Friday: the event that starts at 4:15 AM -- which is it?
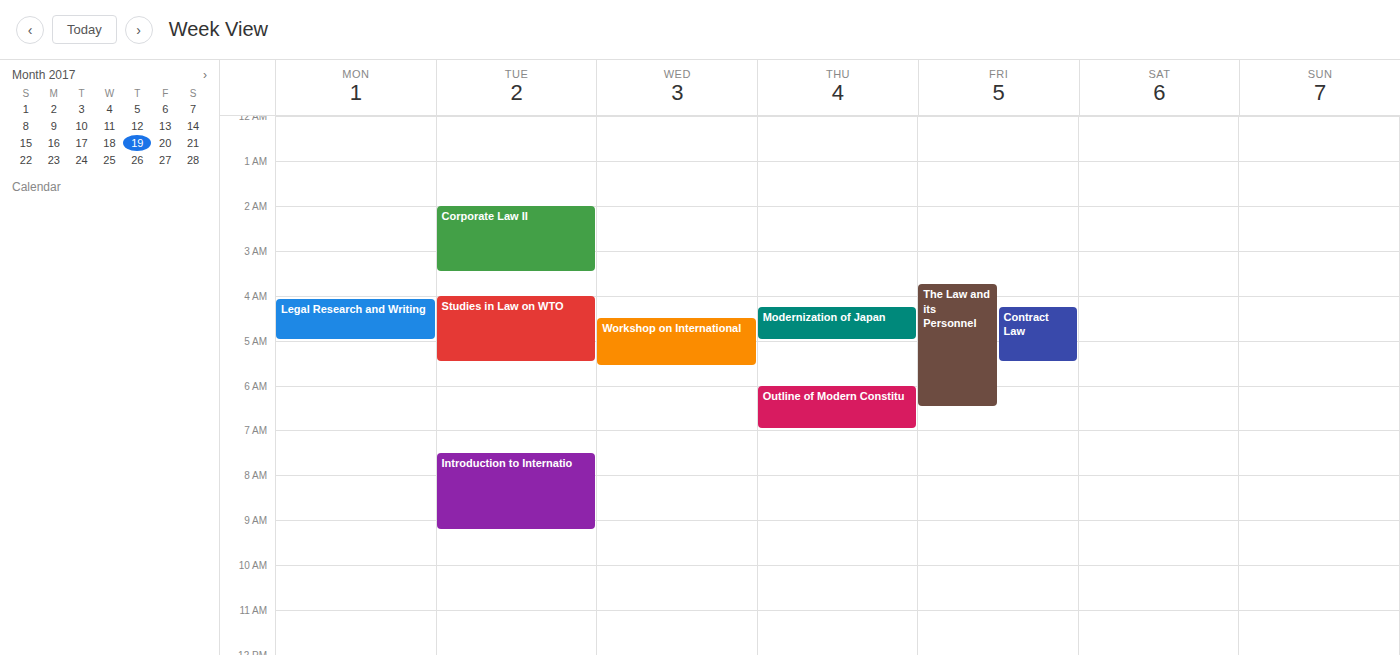
"Contract Law"